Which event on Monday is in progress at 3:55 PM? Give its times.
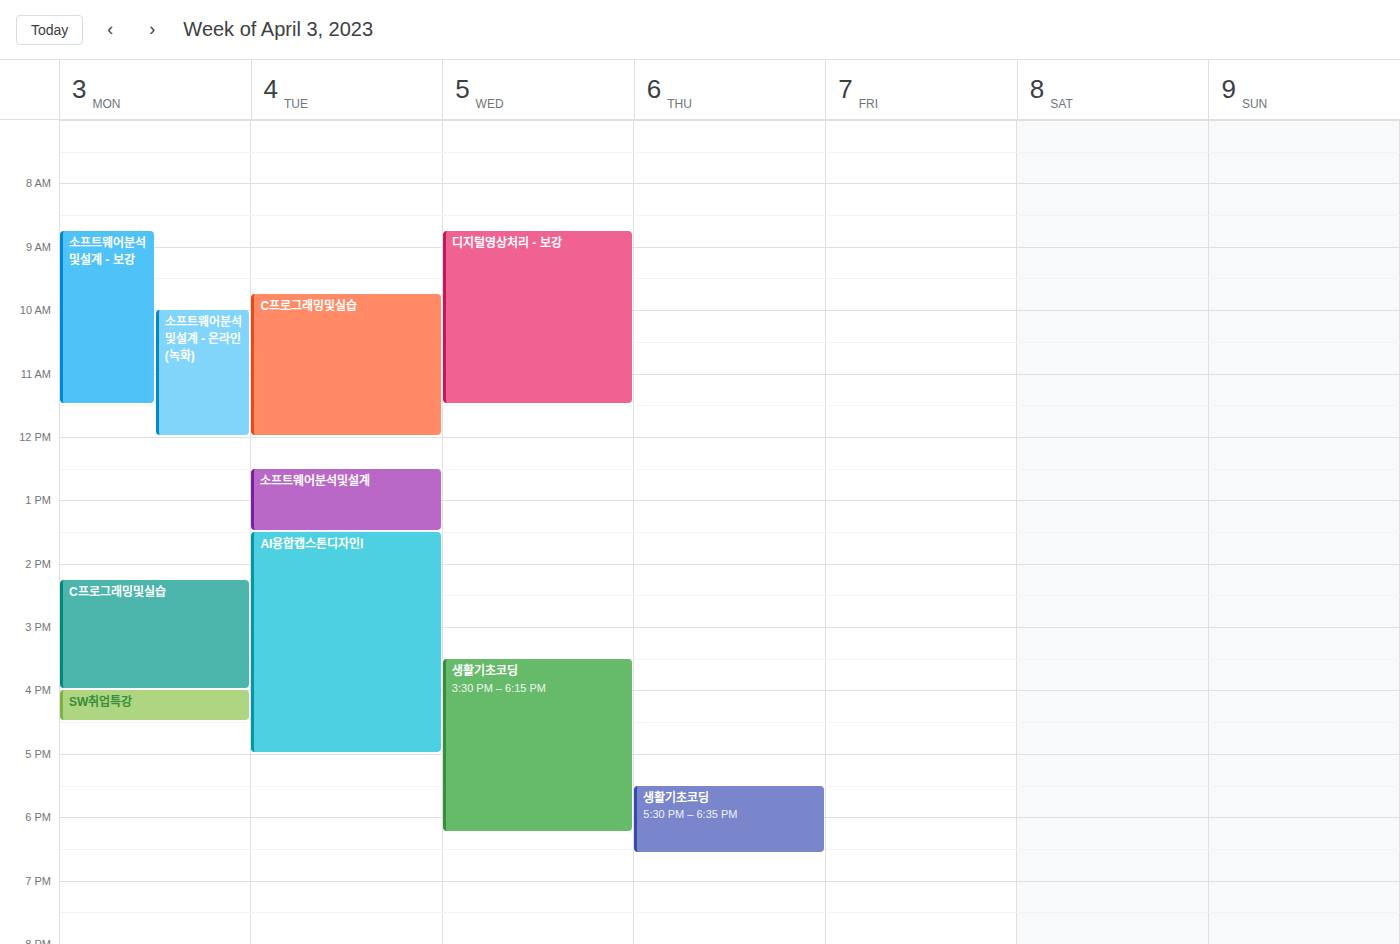
"C프로그래밍및실습", 2:15 PM to 4:00 PM